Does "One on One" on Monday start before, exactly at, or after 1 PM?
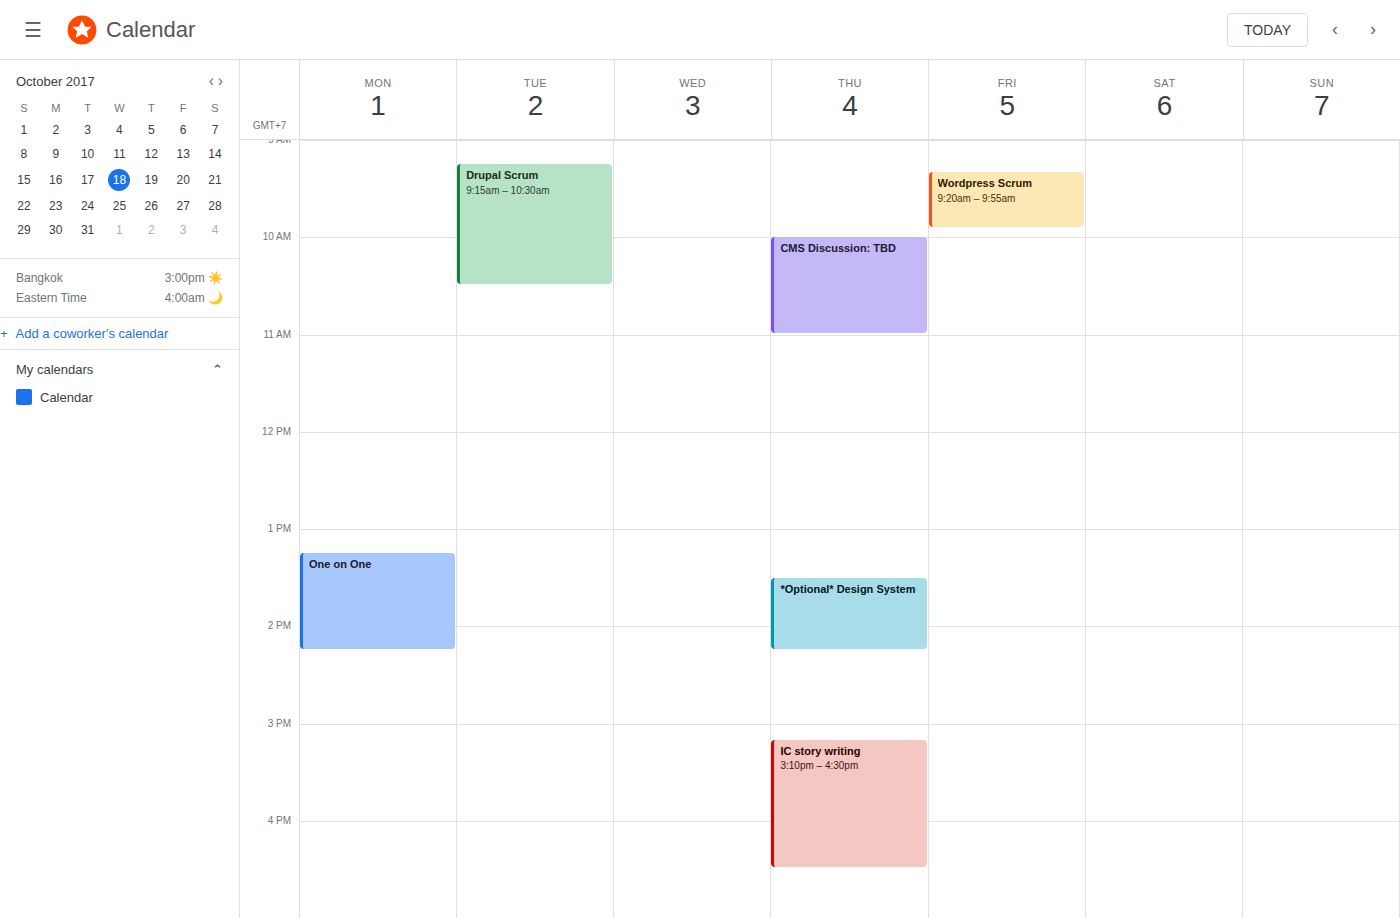
1:15 PM -- after 1 PM, 15 minutes below the 1 PM line.